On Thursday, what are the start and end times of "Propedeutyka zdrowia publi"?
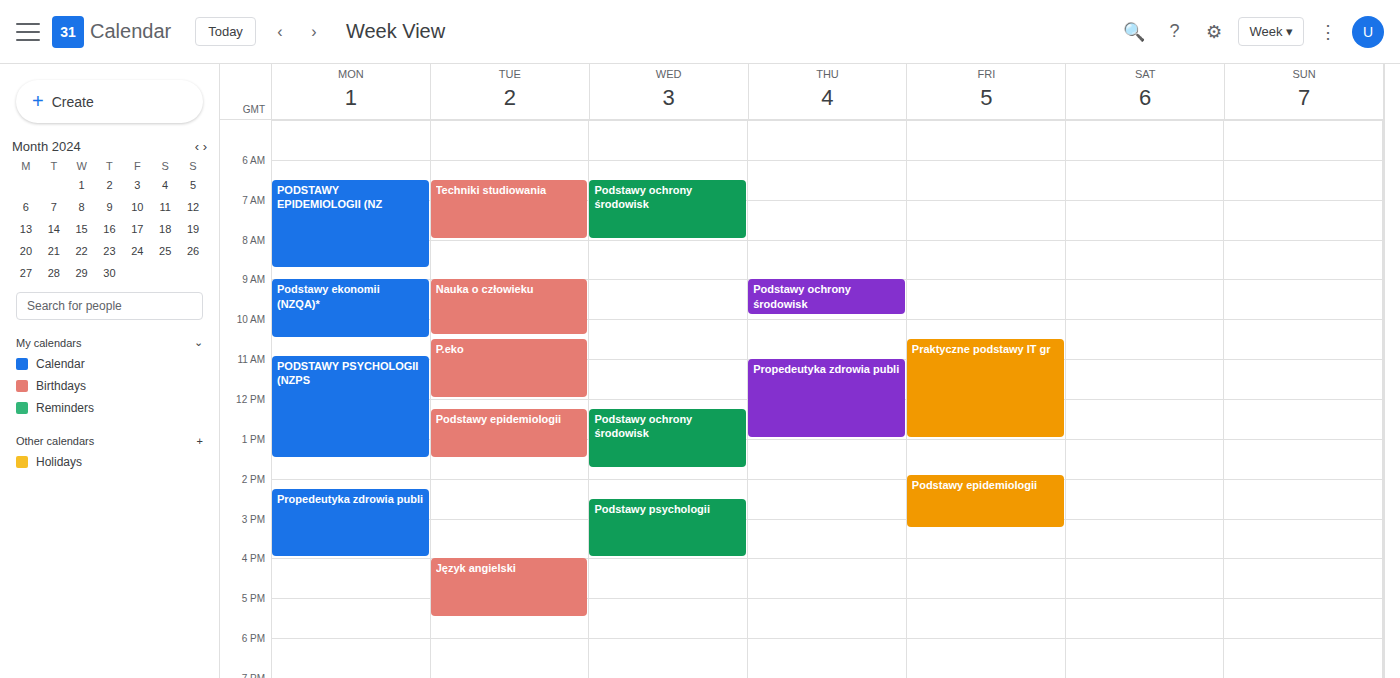
11:00 AM to 1:00 PM